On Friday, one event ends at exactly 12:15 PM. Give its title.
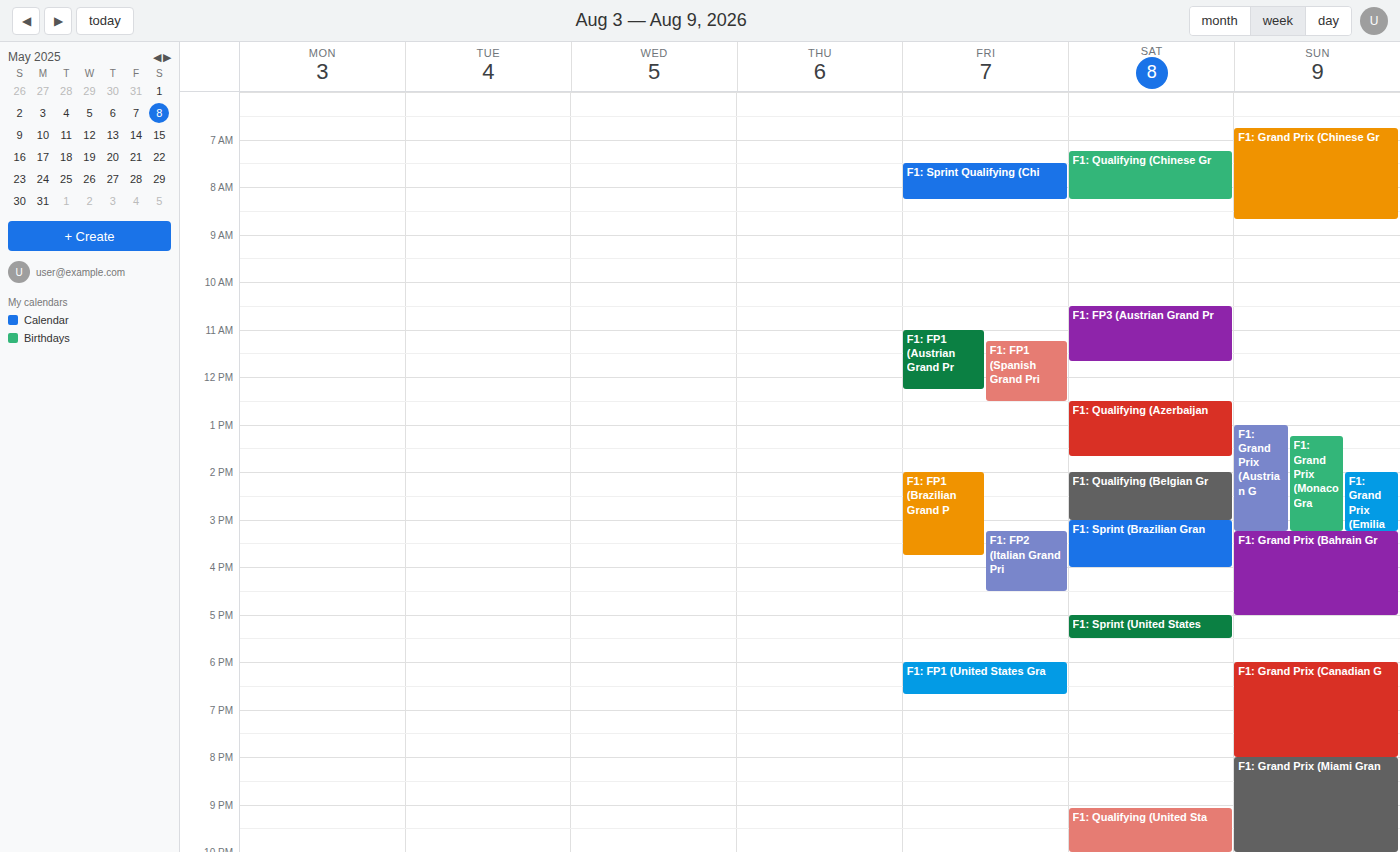
"F1: FP1 (Austrian Grand Pr"